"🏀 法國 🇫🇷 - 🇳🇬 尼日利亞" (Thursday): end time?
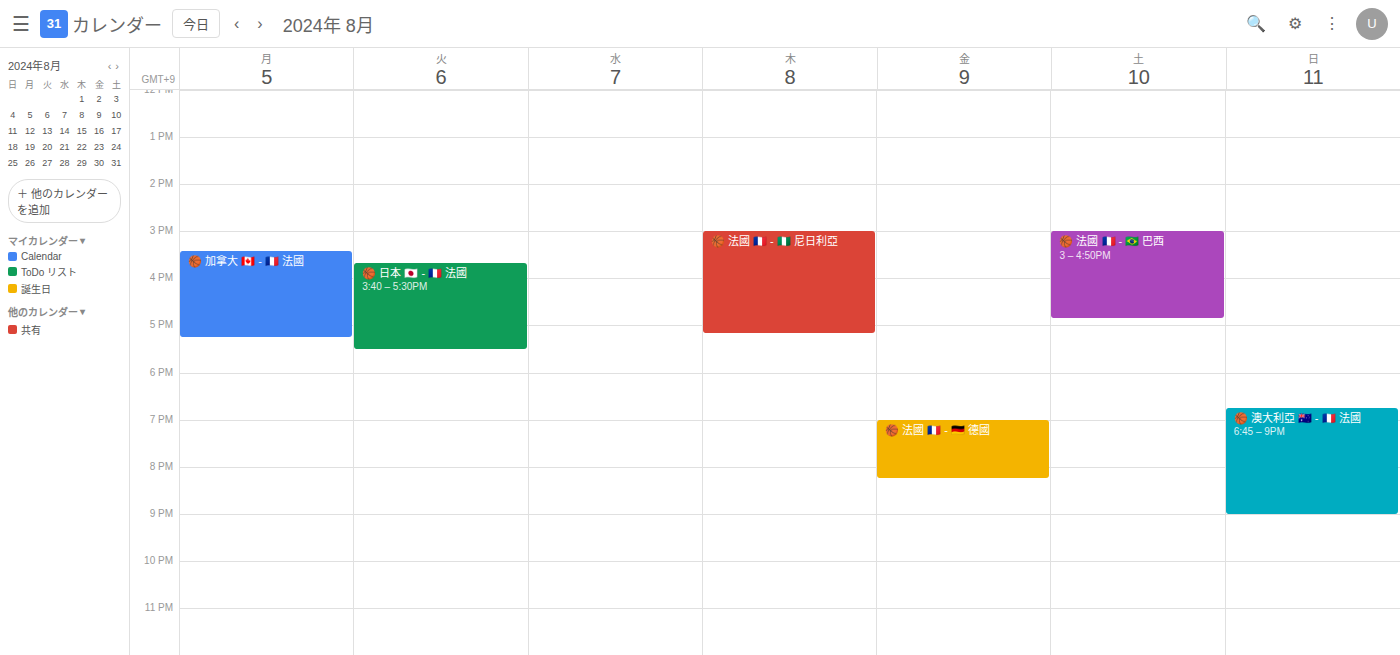
5:10 PM